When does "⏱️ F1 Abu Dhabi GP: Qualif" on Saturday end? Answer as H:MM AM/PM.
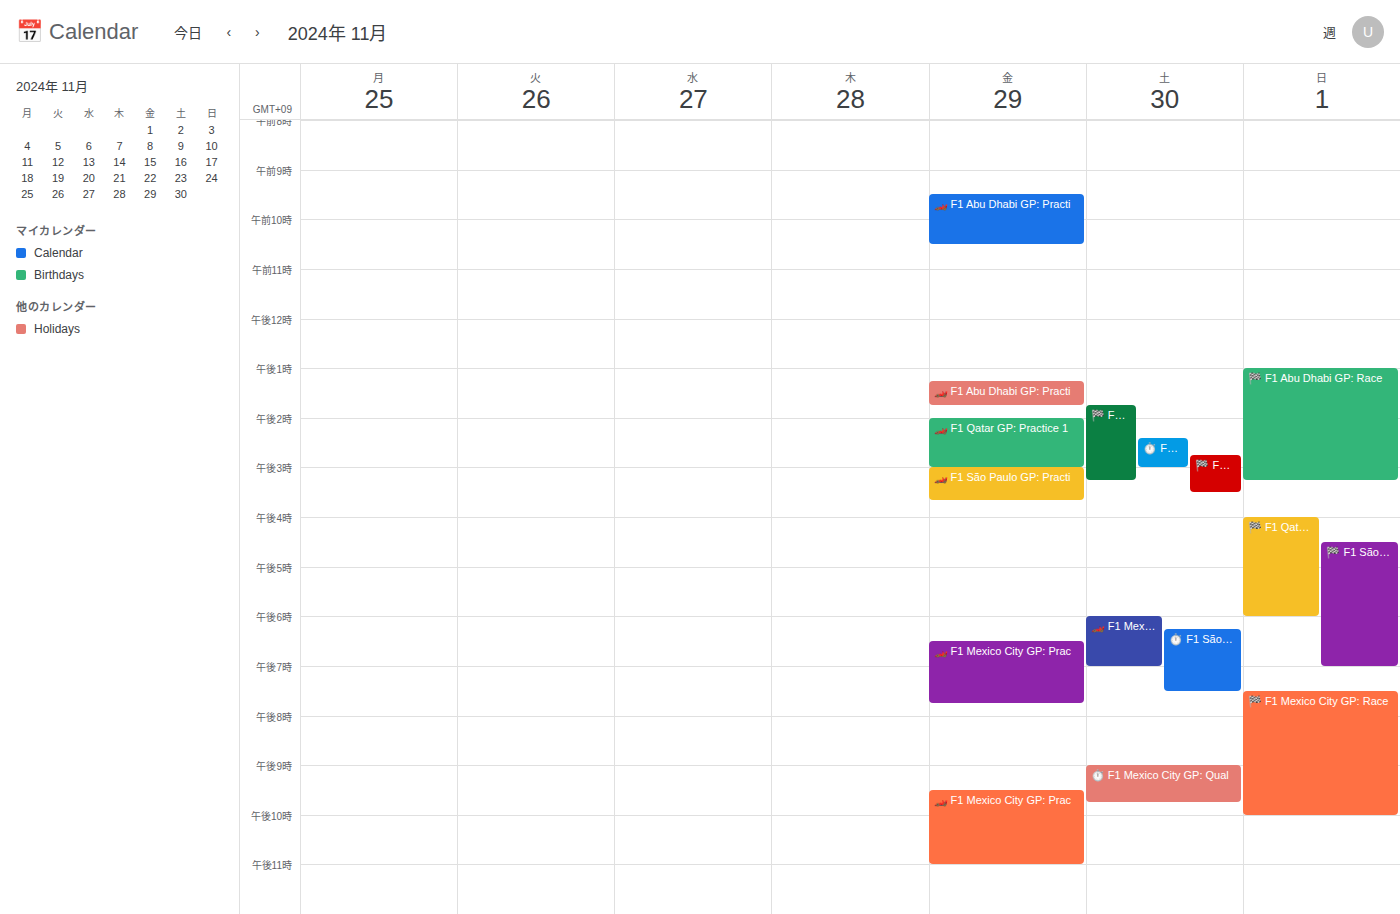
3:00 PM